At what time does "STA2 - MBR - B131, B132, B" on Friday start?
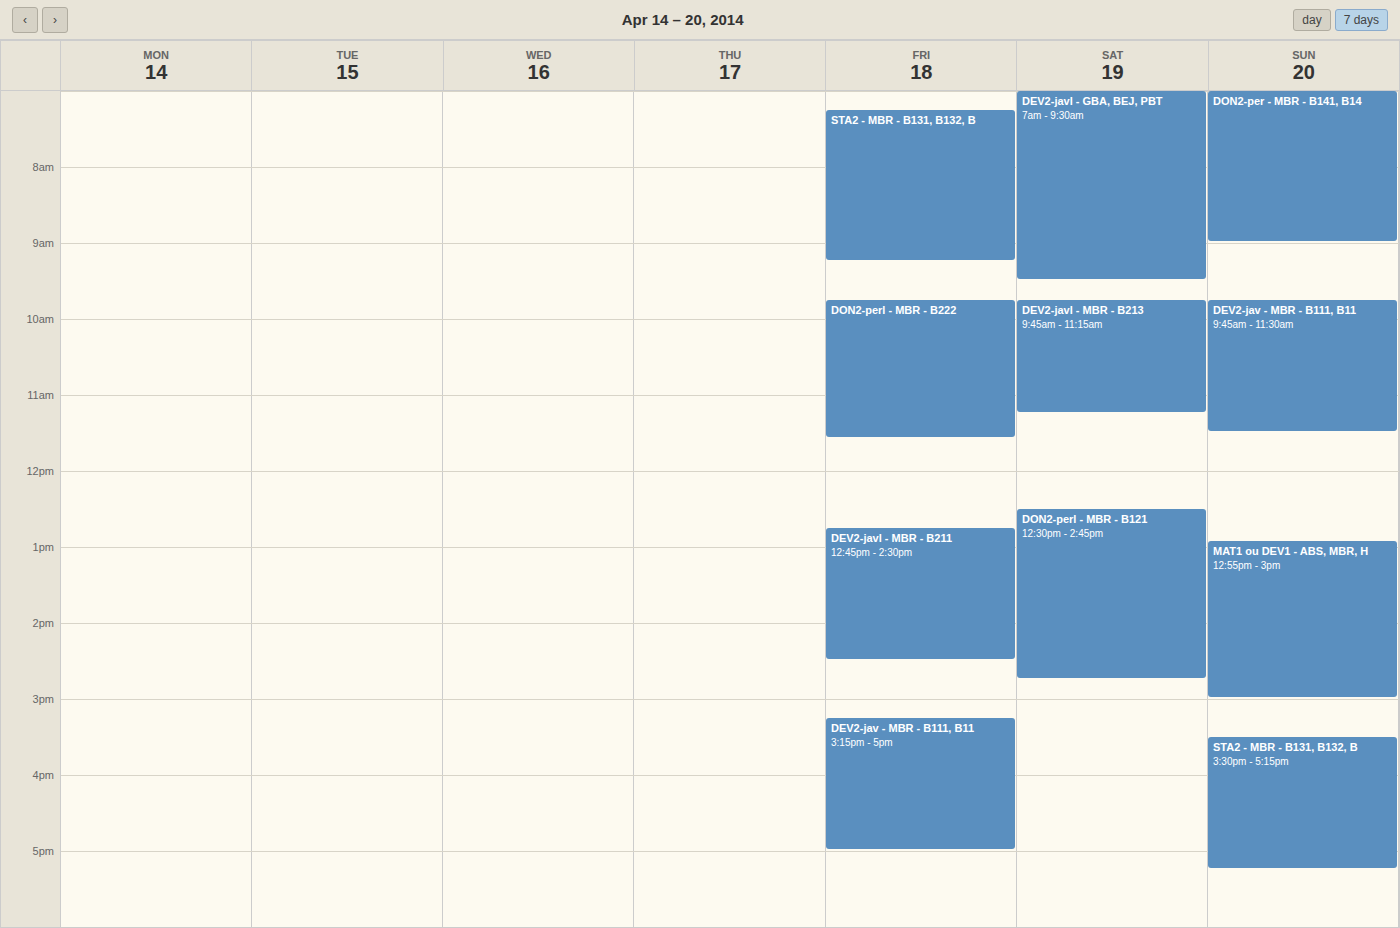
7:15 AM